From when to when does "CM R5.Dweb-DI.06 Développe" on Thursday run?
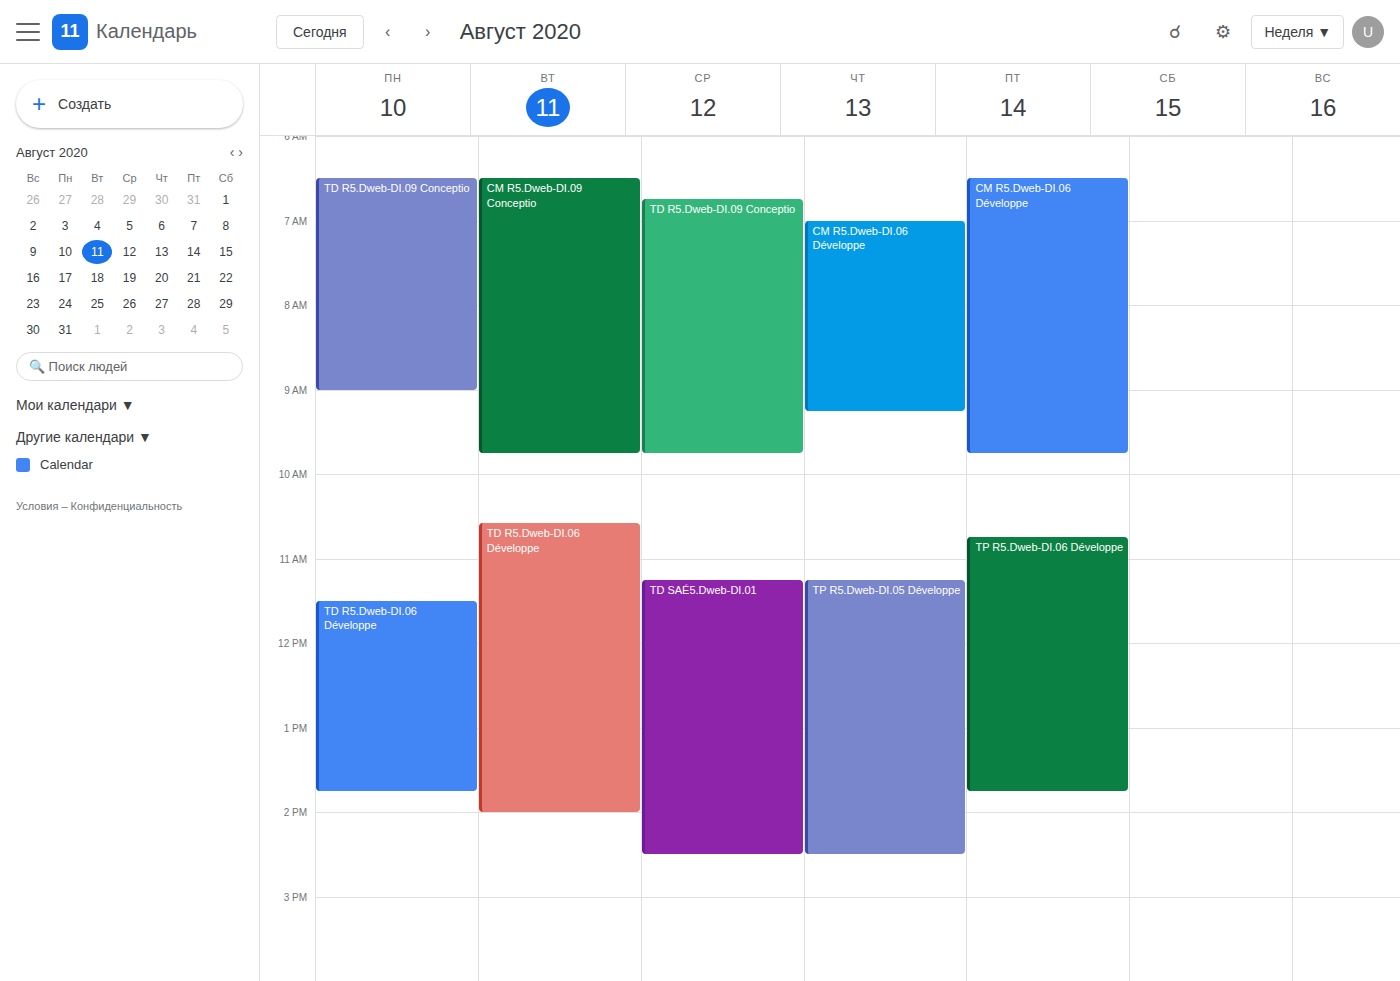
7:00 AM to 9:15 AM